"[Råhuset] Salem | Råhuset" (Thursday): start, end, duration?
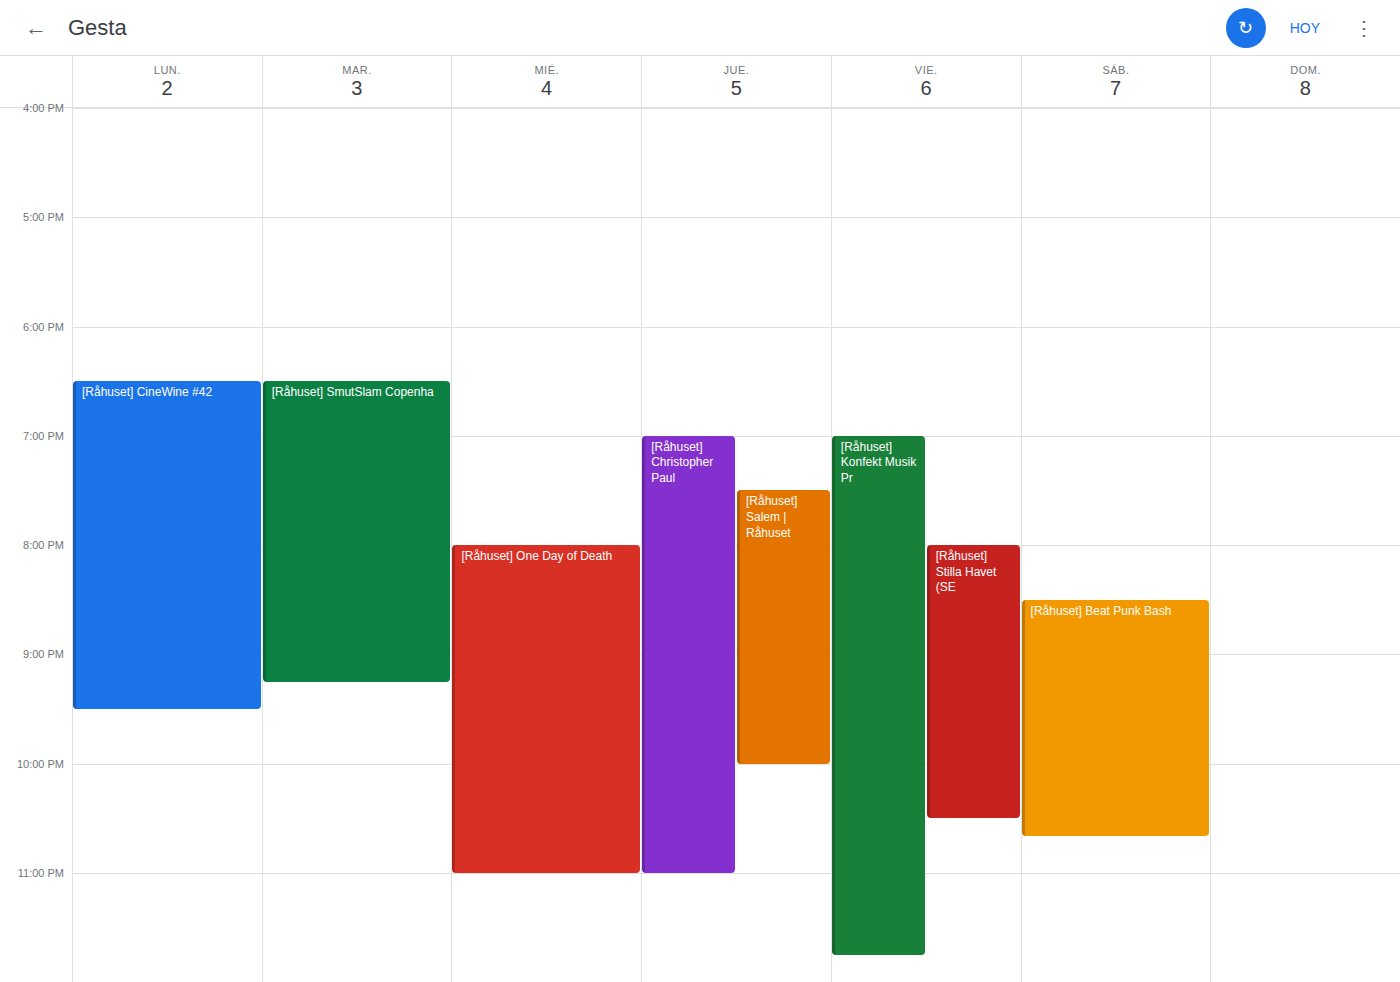
7:30 PM to 10:00 PM, 2 hours 30 minutes